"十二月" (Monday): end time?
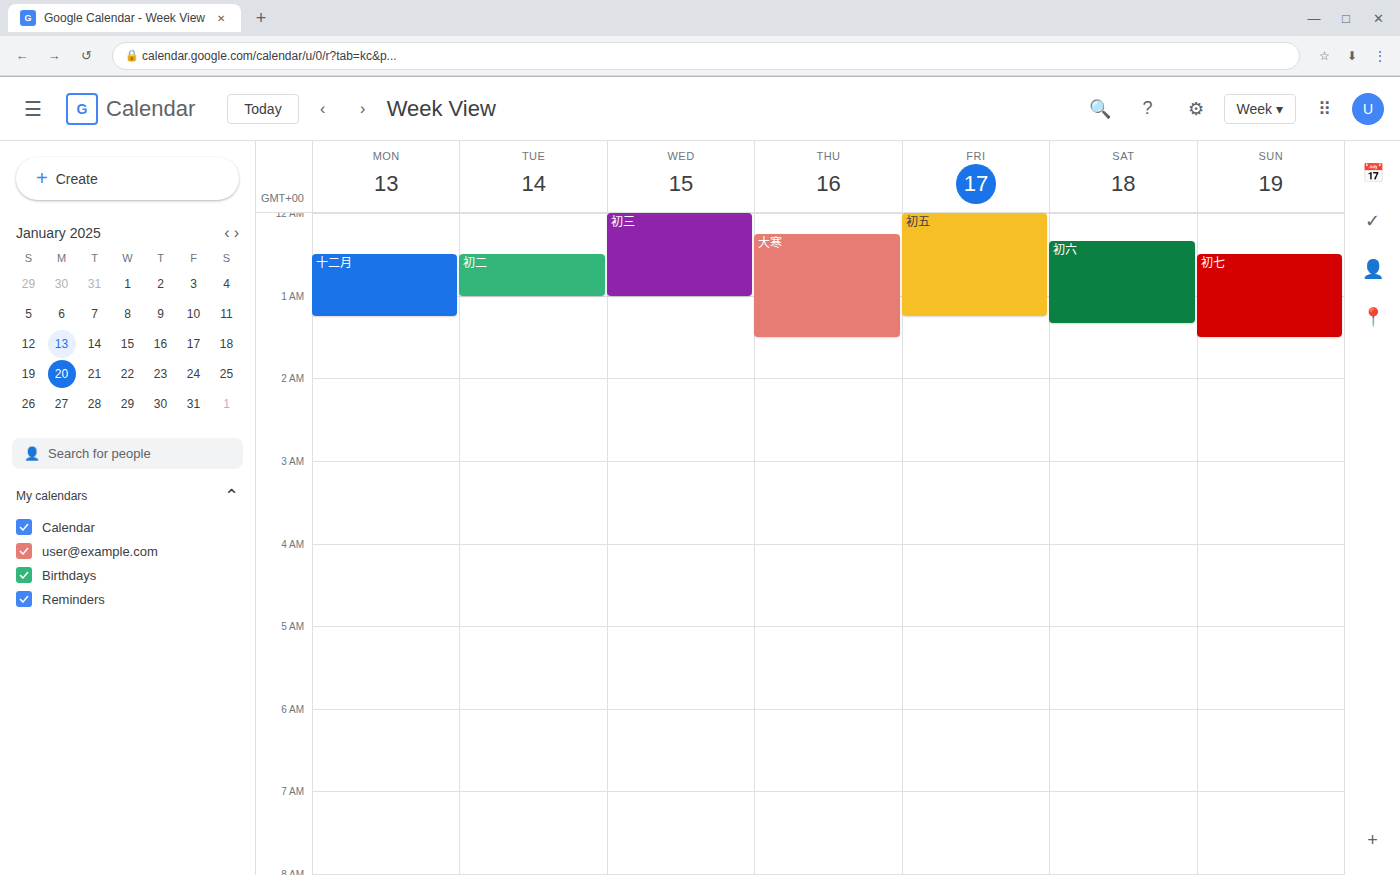
01:15